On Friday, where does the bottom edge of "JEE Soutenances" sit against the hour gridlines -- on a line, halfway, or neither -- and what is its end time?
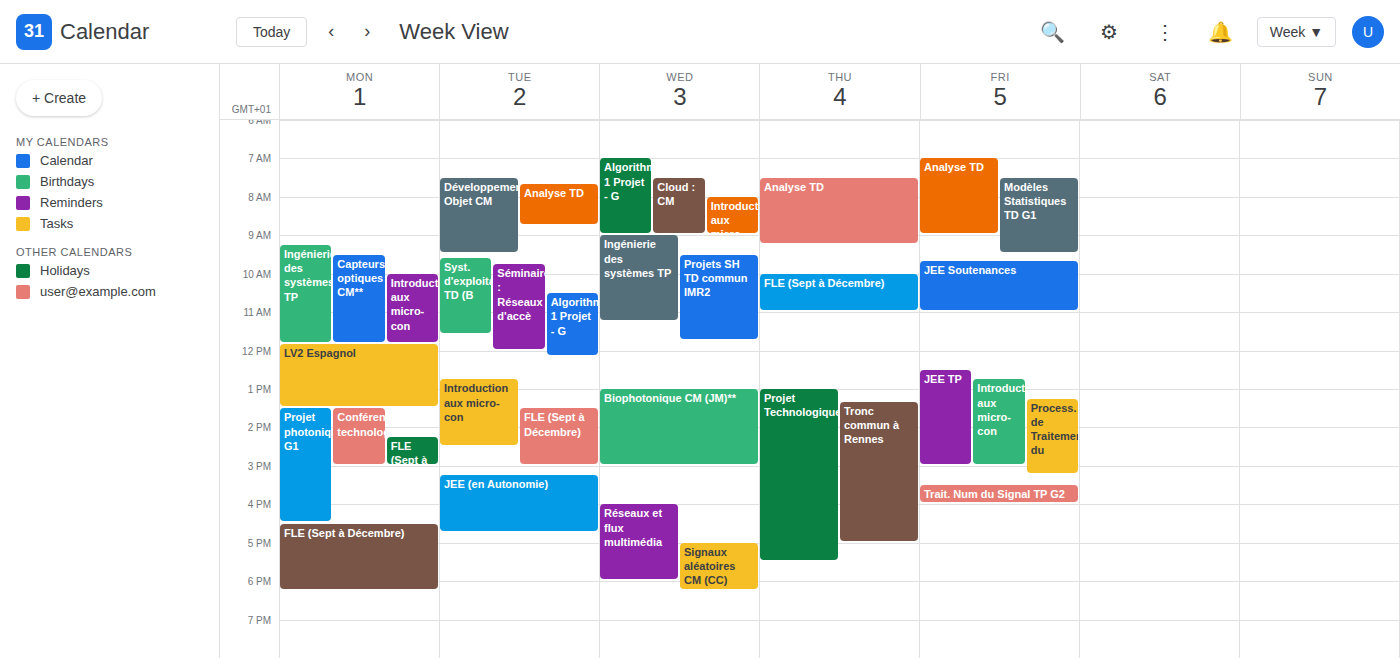
11:00 -- exactly on the 11:00 line.